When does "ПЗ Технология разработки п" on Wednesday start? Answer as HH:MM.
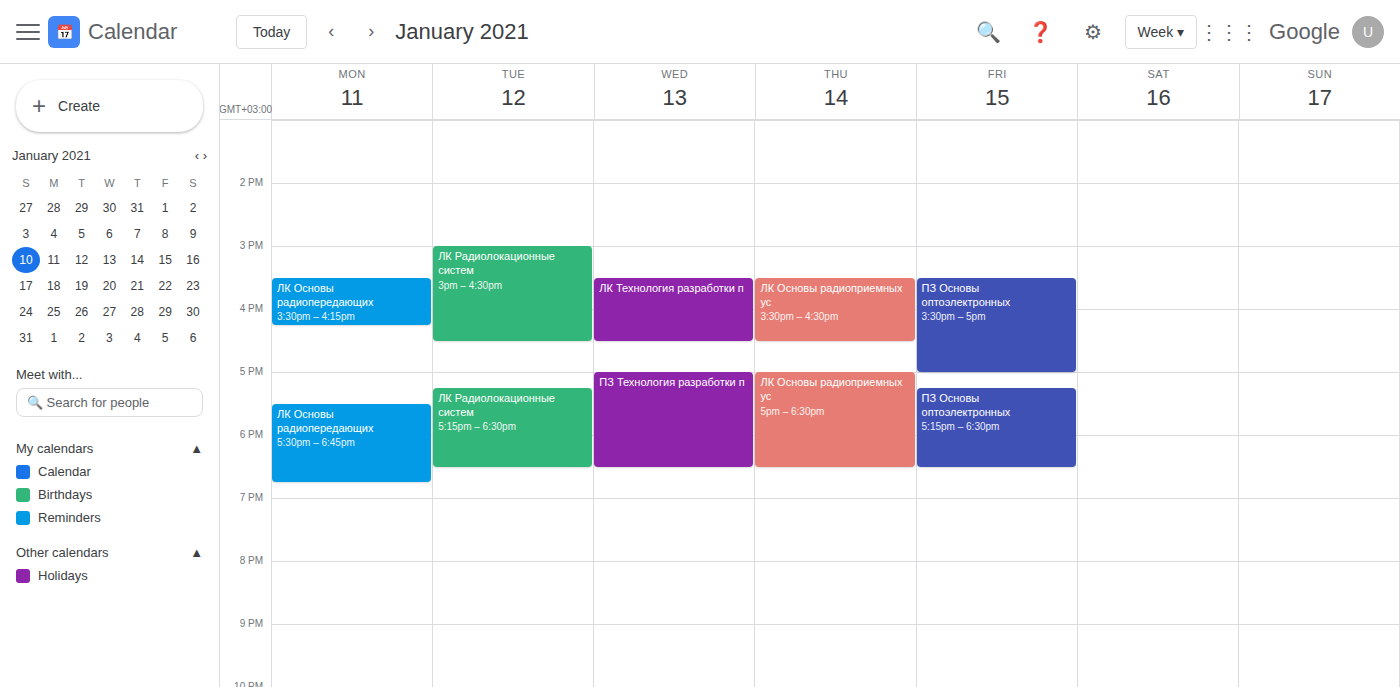
17:00